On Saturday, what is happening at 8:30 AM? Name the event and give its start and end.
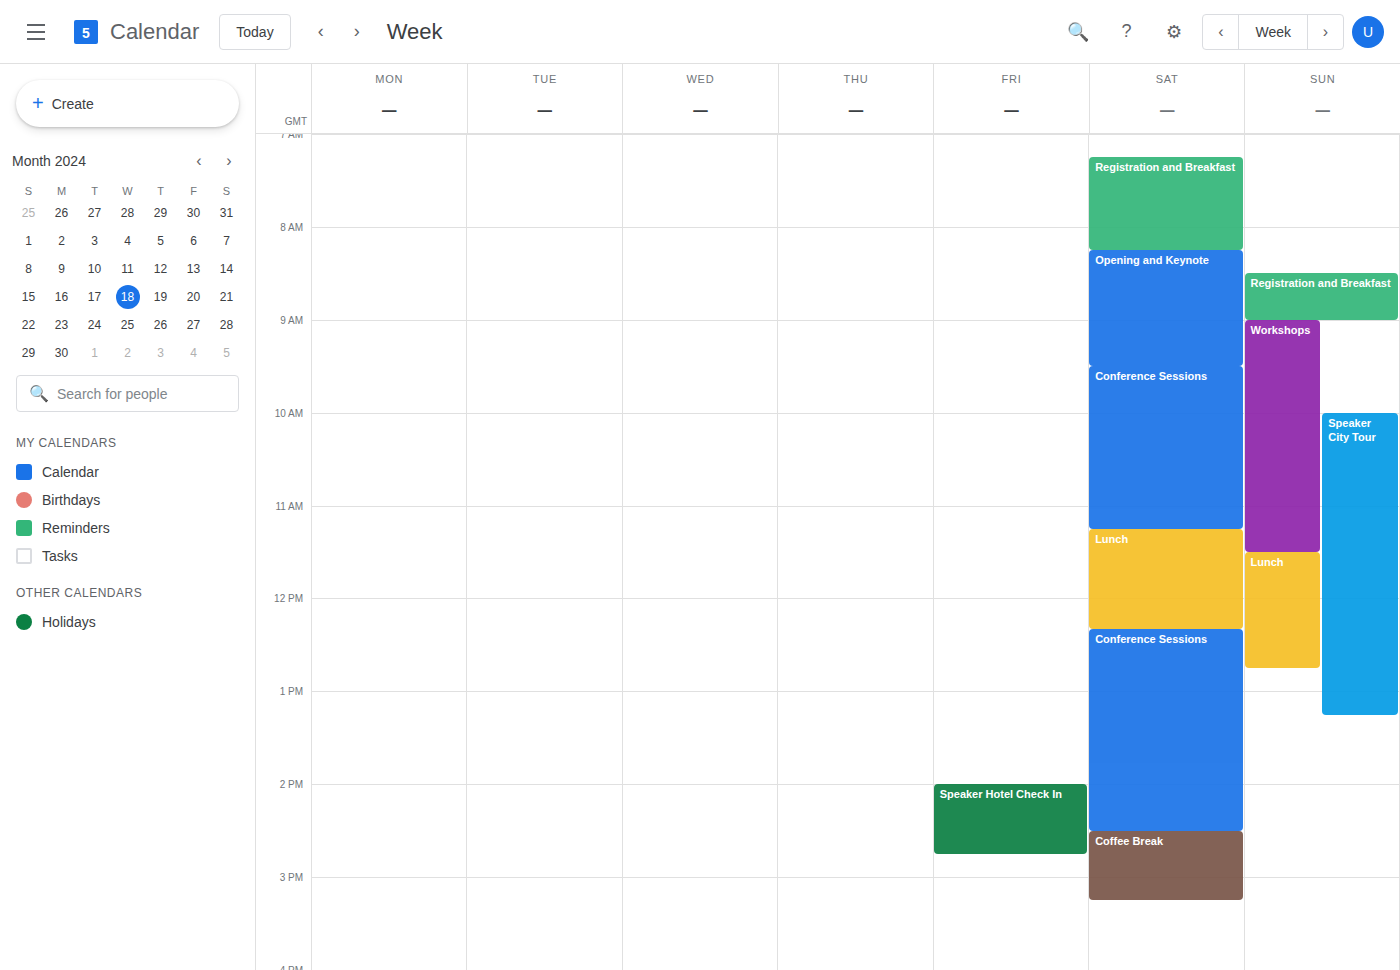
"Opening and Keynote", 8:15 AM to 9:30 AM